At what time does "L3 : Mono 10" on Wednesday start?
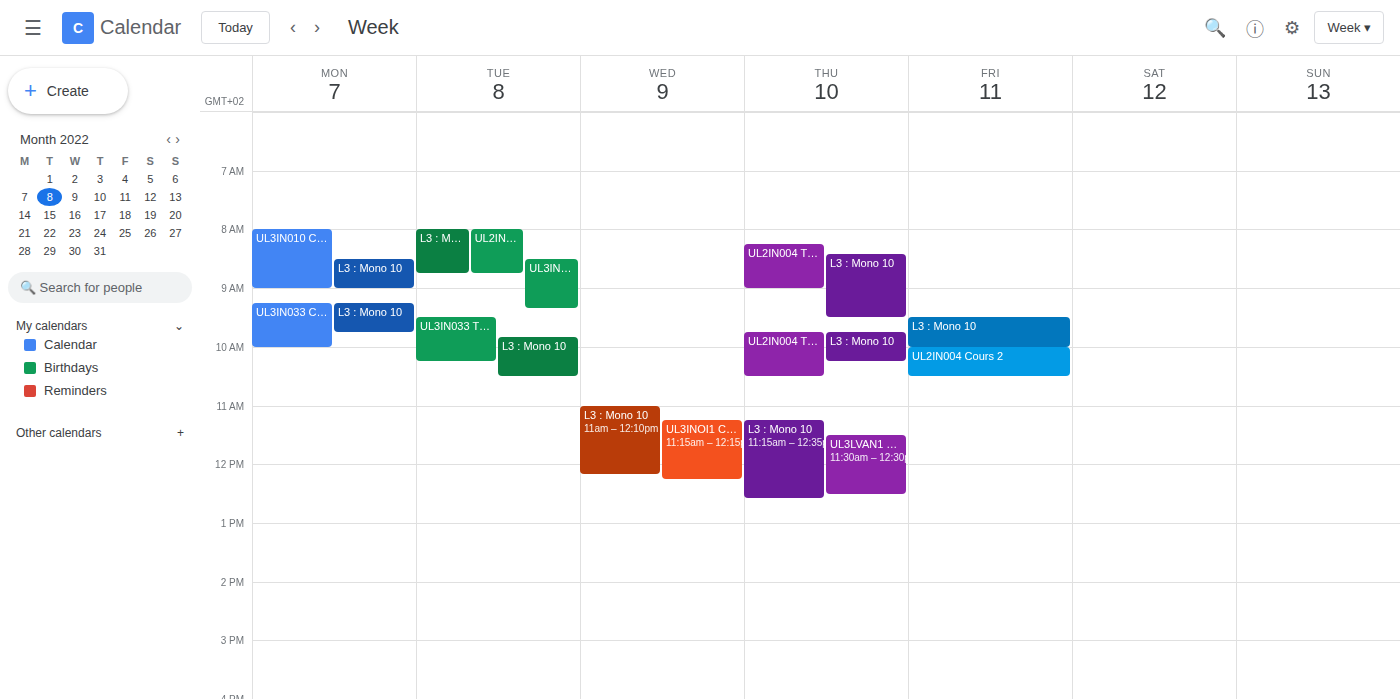
11:00